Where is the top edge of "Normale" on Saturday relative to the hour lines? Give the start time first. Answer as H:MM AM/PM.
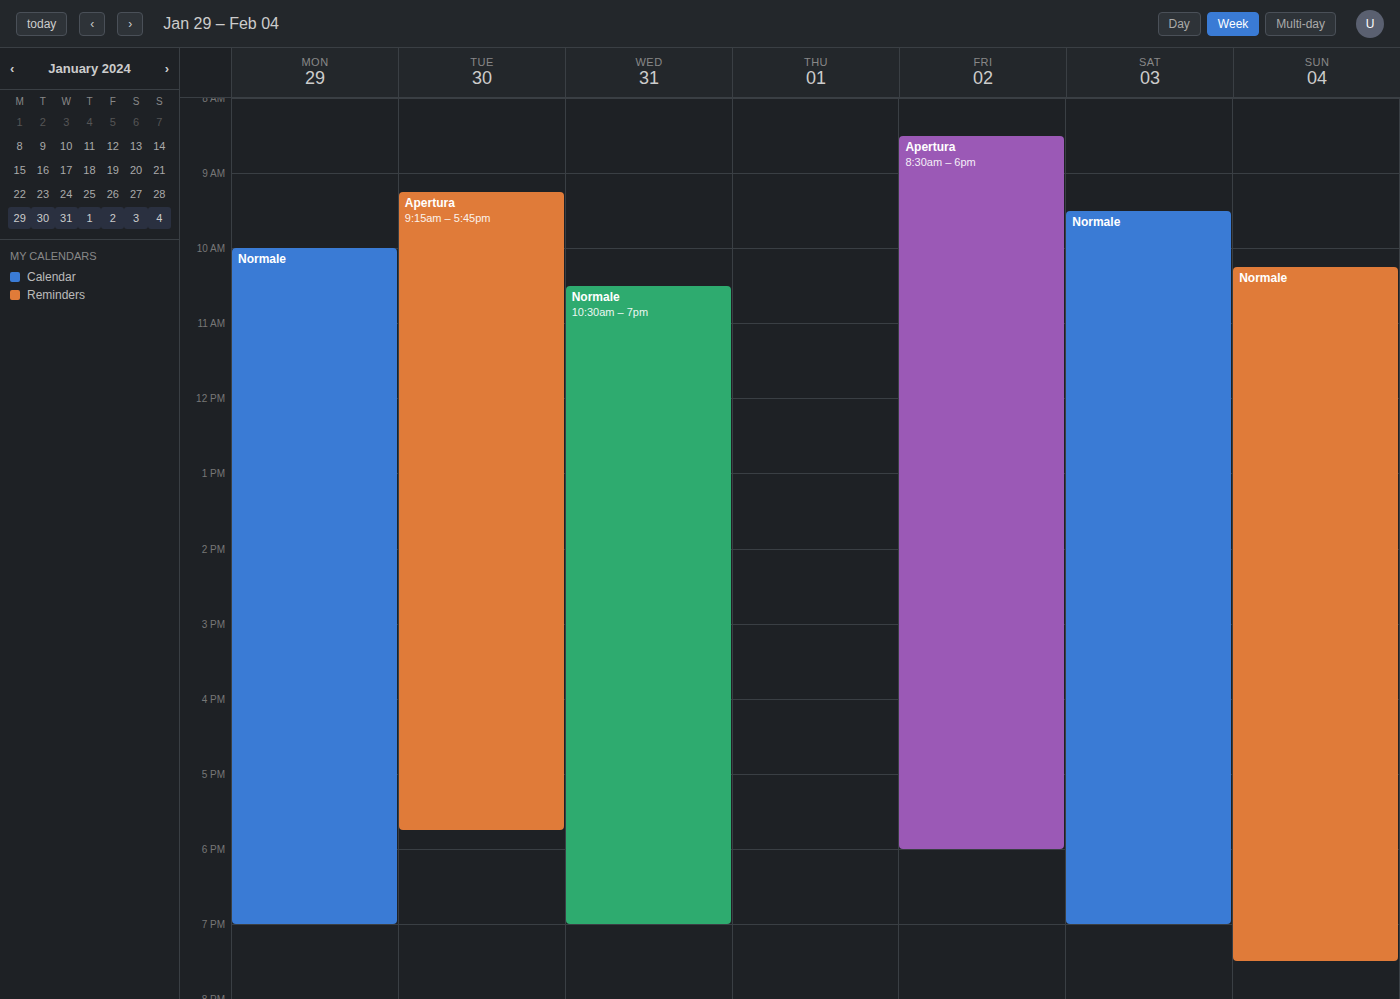
9:30 AM -- halfway between the 9 AM and 10 AM lines.